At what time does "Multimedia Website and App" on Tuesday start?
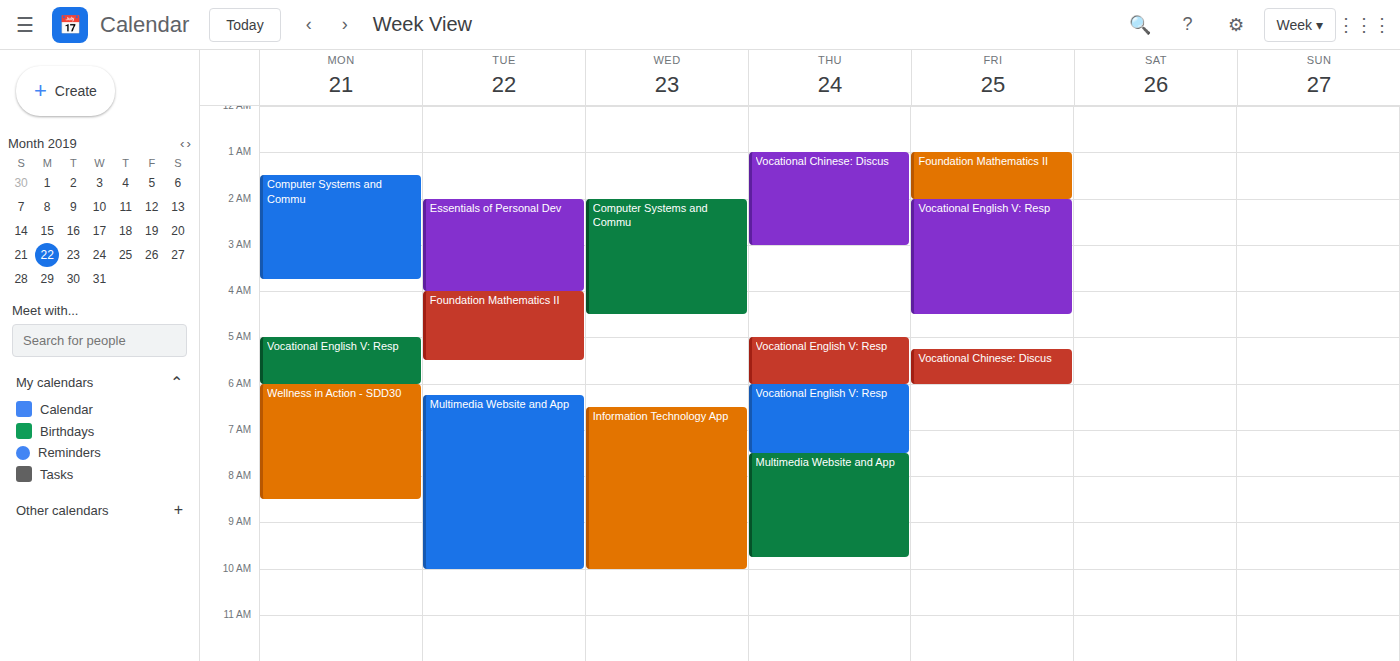
6:15 AM